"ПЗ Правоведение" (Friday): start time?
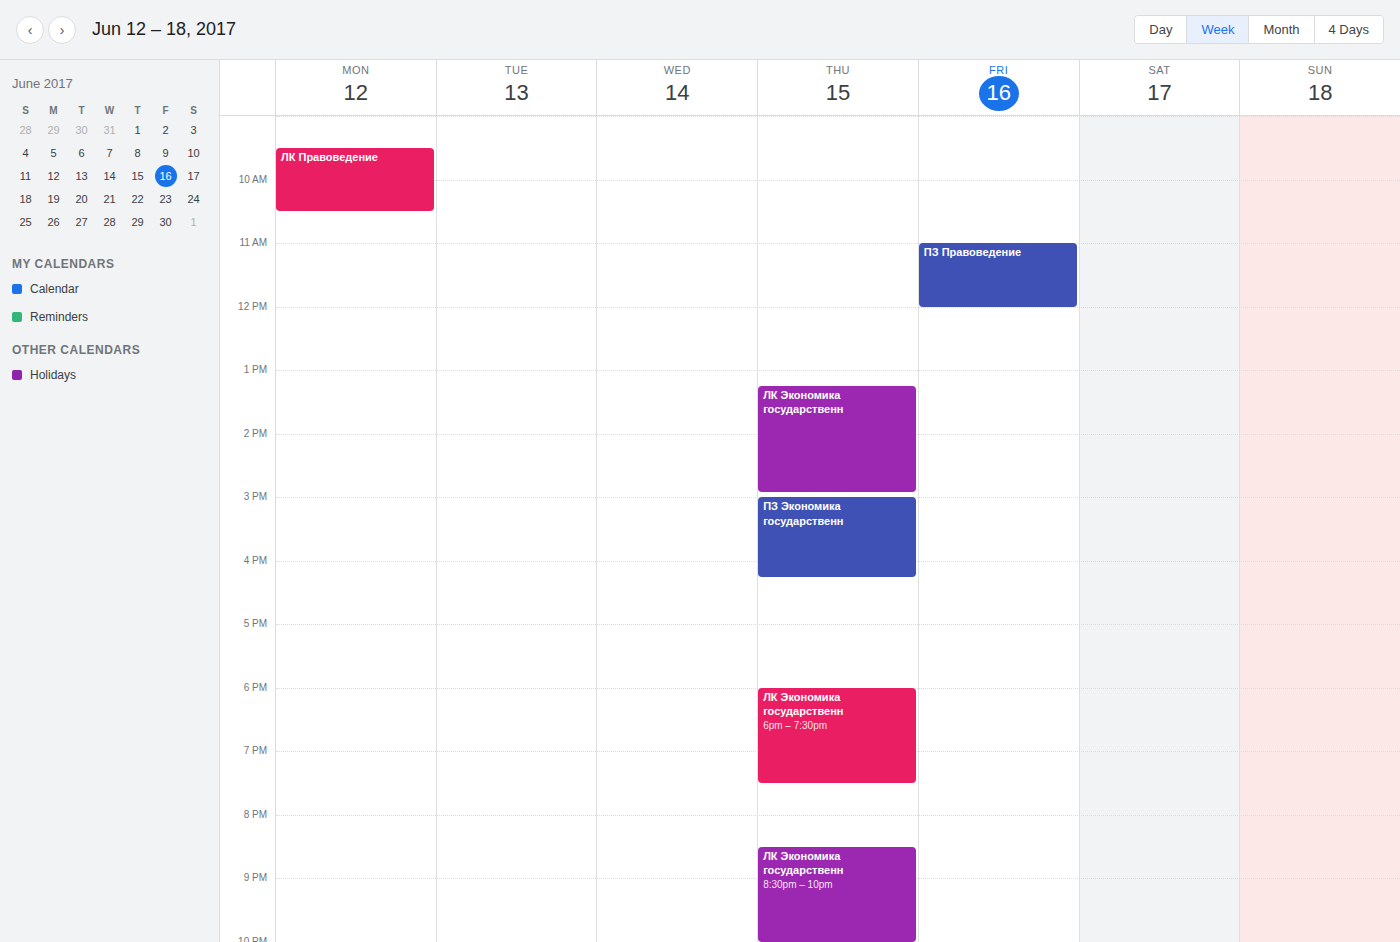
11:00 AM